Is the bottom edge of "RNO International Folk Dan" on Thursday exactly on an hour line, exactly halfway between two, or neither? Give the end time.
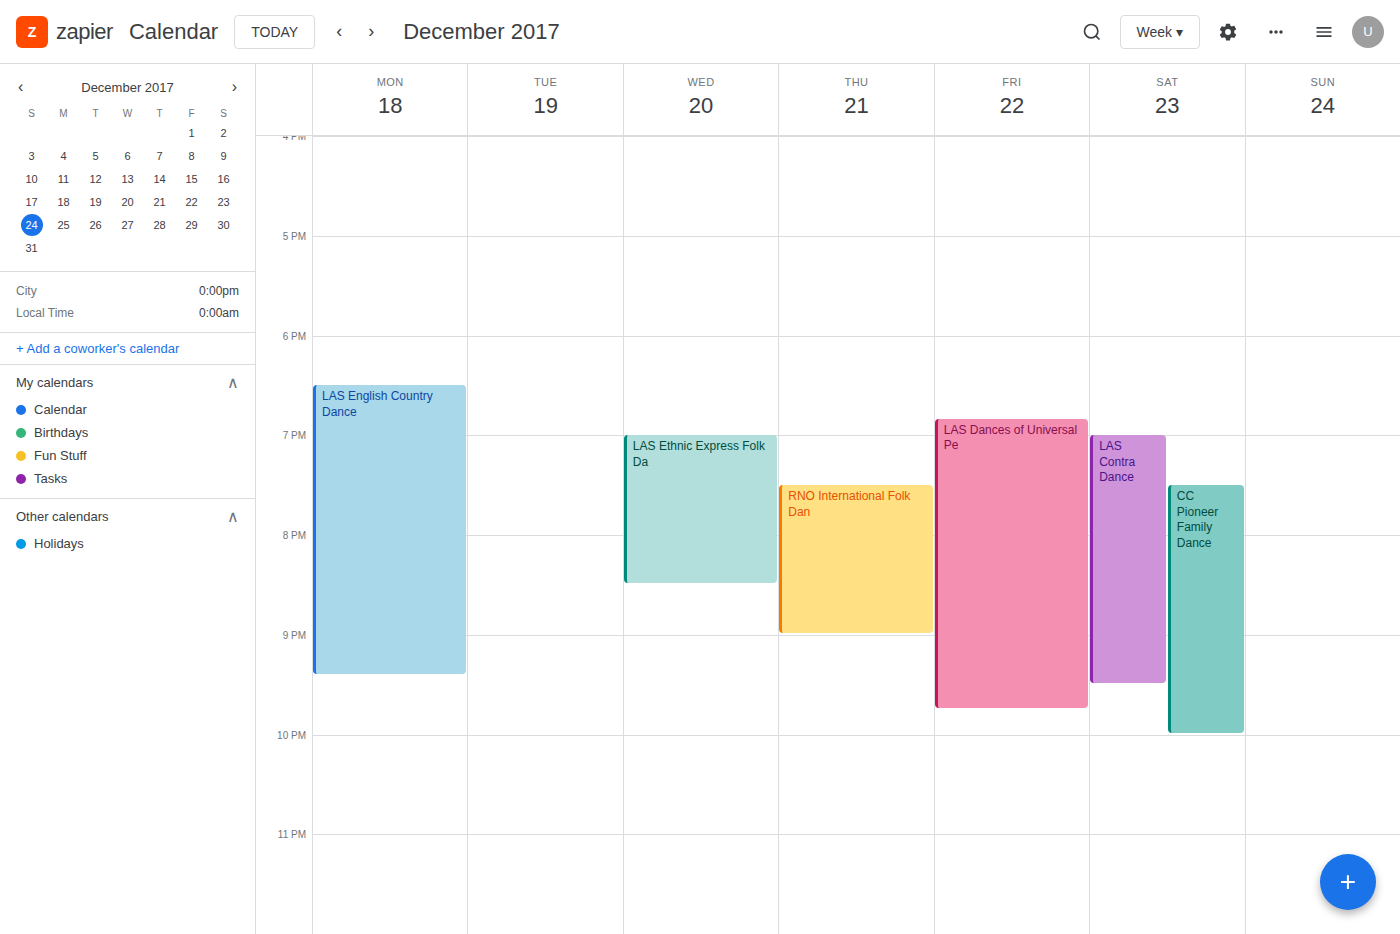
9:00 PM -- exactly on the 9 PM line.